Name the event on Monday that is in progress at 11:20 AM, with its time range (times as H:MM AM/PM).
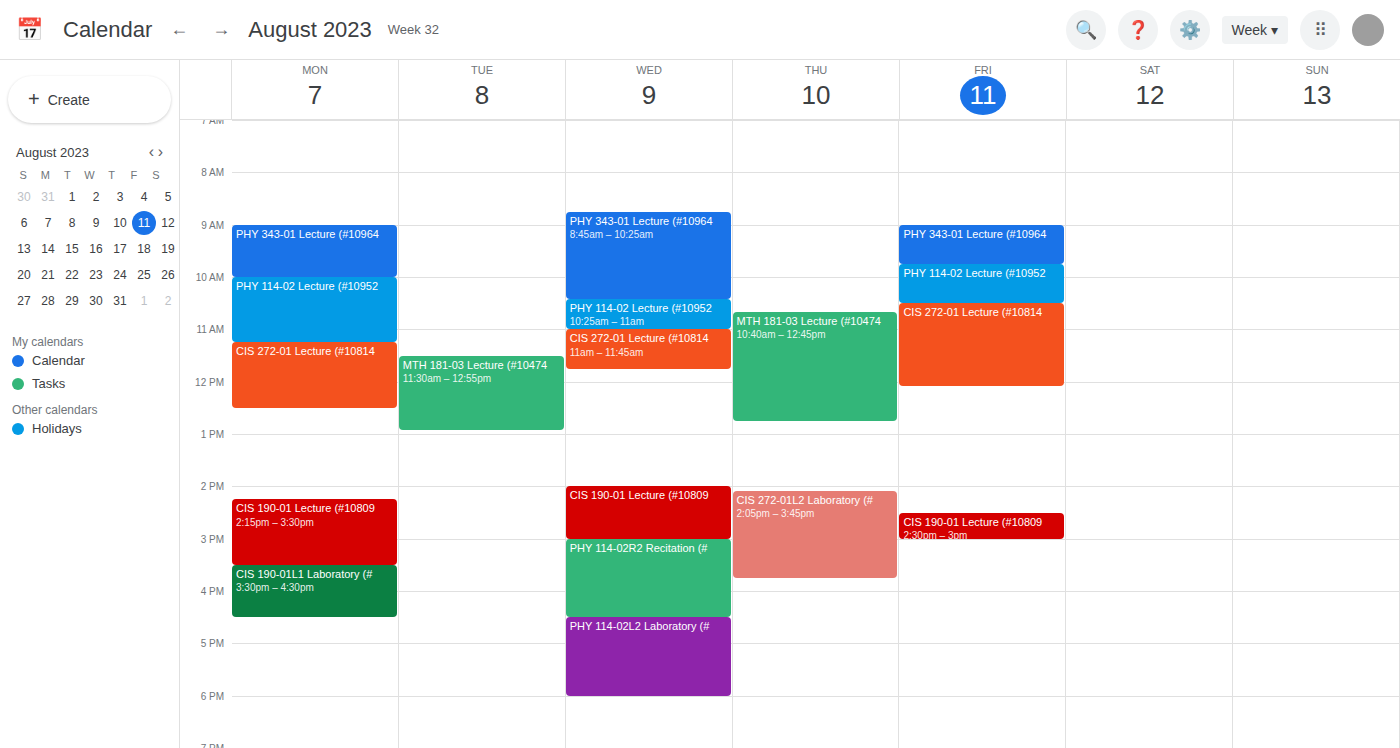
"CIS 272-01 Lecture (#10814", 11:15 AM to 12:30 PM